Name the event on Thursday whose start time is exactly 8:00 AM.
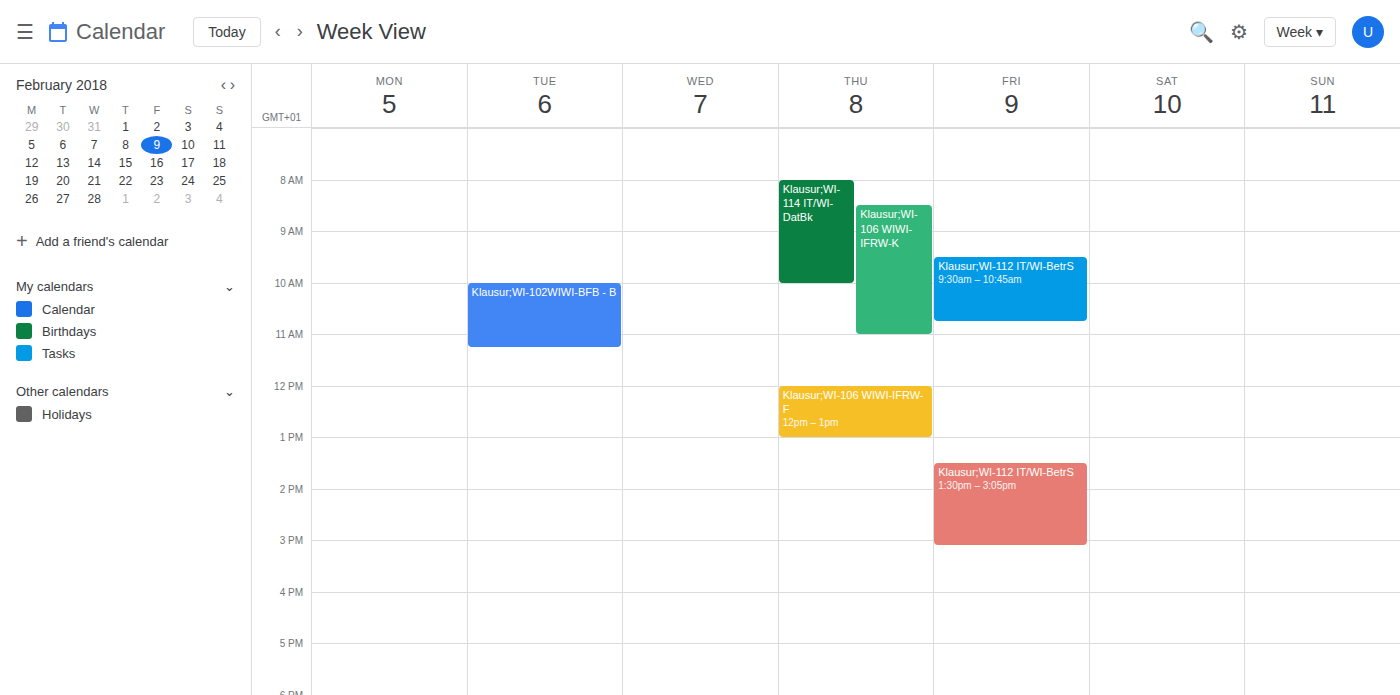
"Klausur;WI-114 IT/WI-DatBk"